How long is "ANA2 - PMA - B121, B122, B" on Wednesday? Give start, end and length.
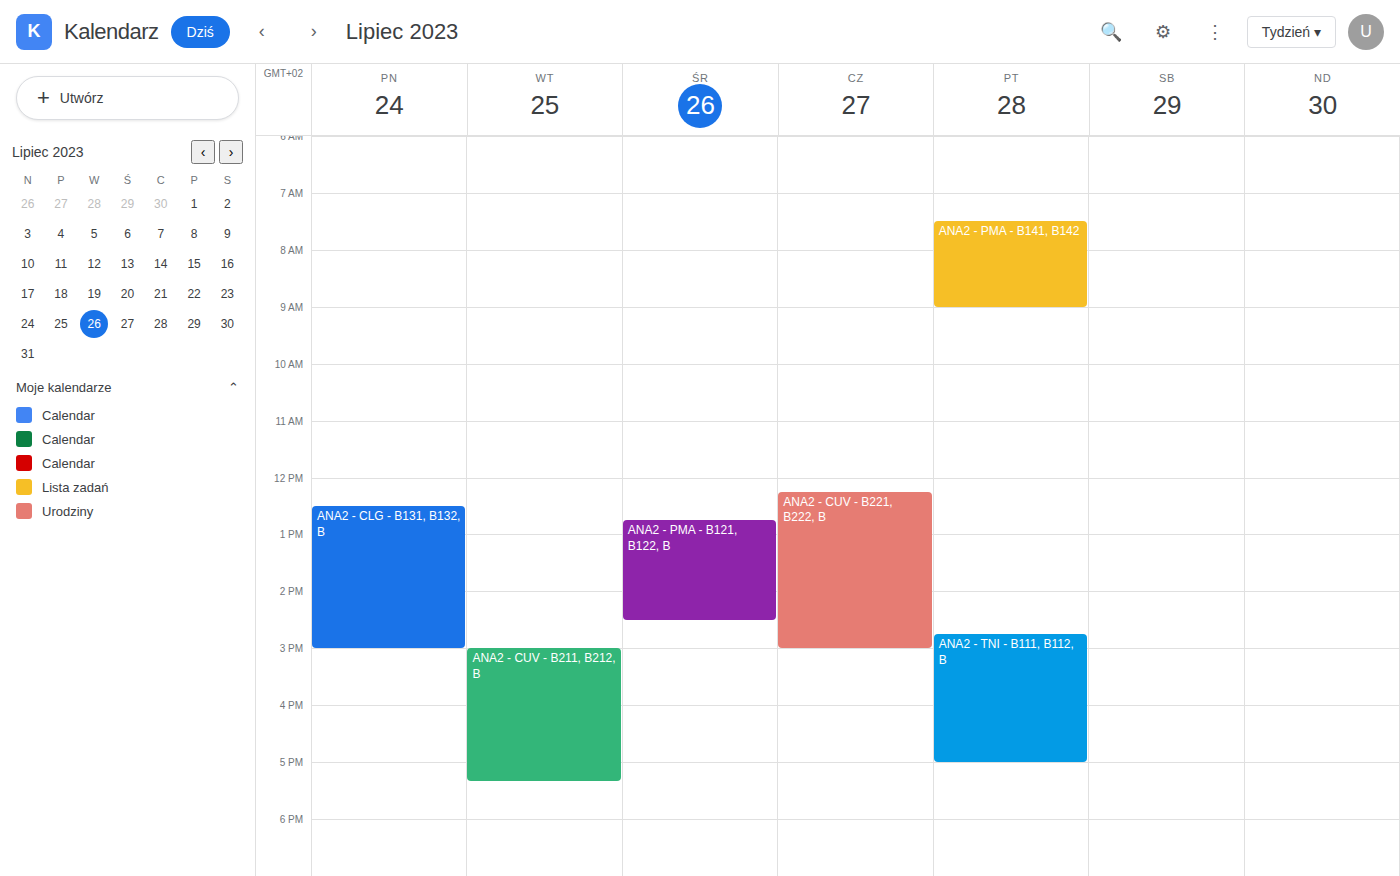
12:45 PM to 2:30 PM, 1 hour 45 minutes